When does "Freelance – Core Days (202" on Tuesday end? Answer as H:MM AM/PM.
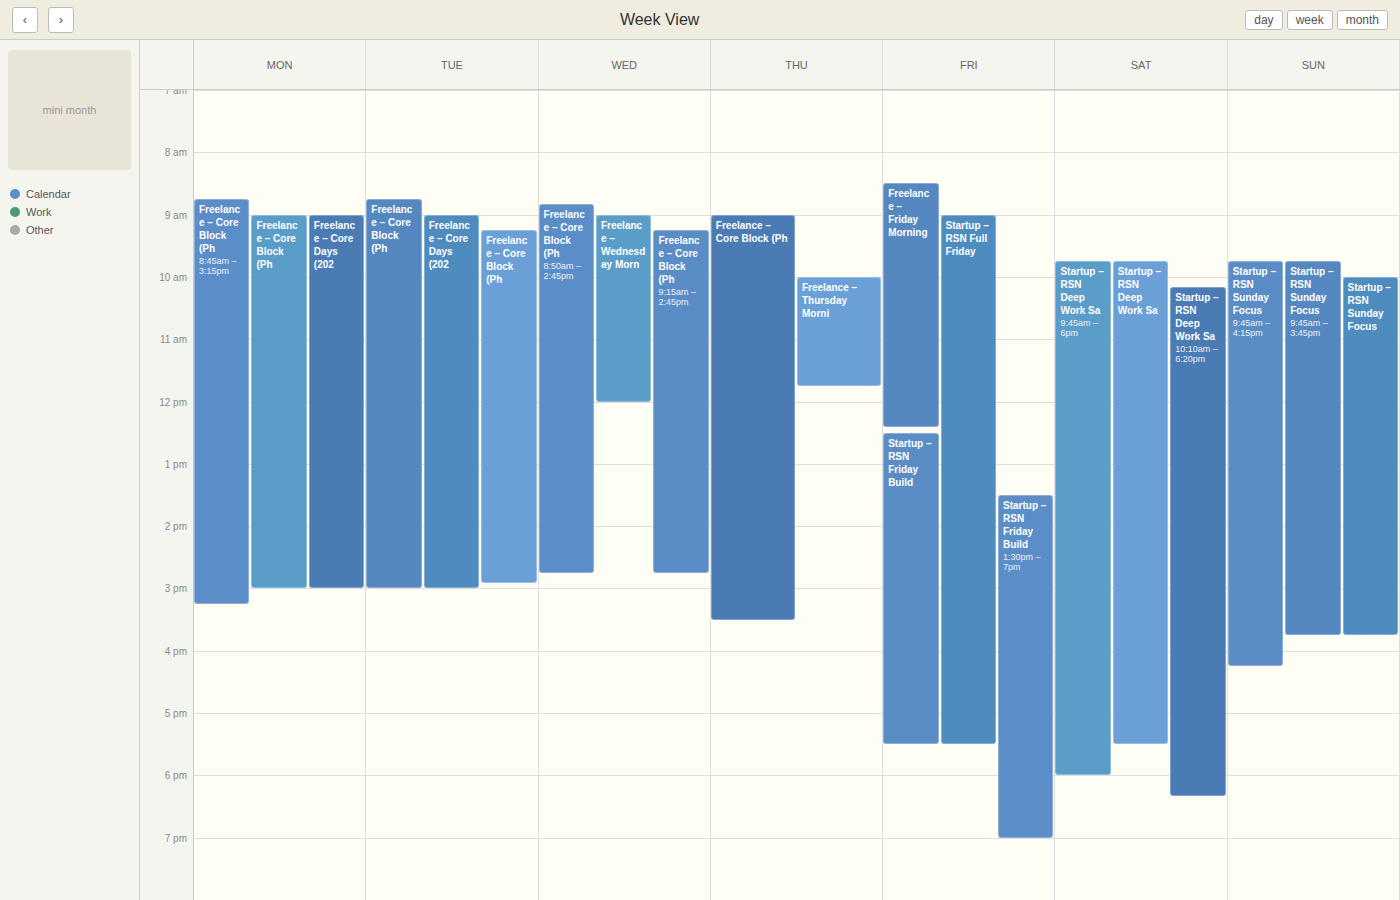
3:00 PM